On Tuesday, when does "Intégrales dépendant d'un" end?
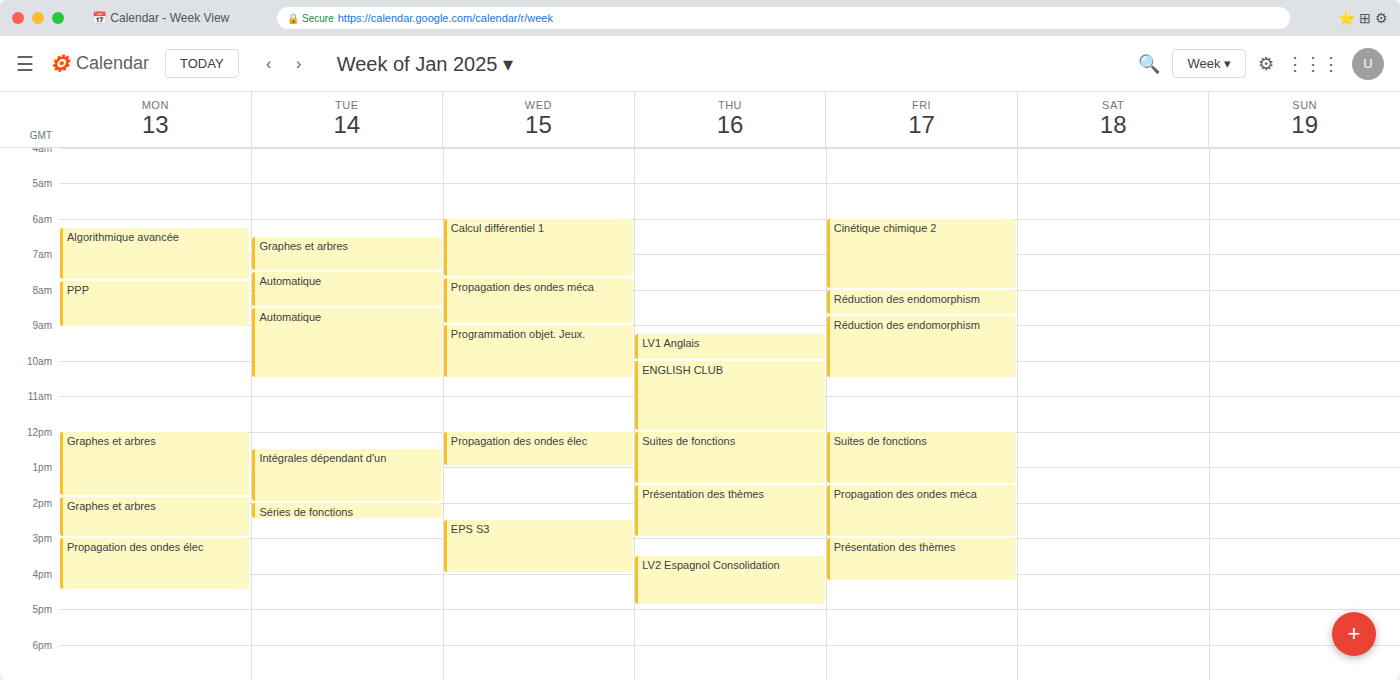
2:00 PM